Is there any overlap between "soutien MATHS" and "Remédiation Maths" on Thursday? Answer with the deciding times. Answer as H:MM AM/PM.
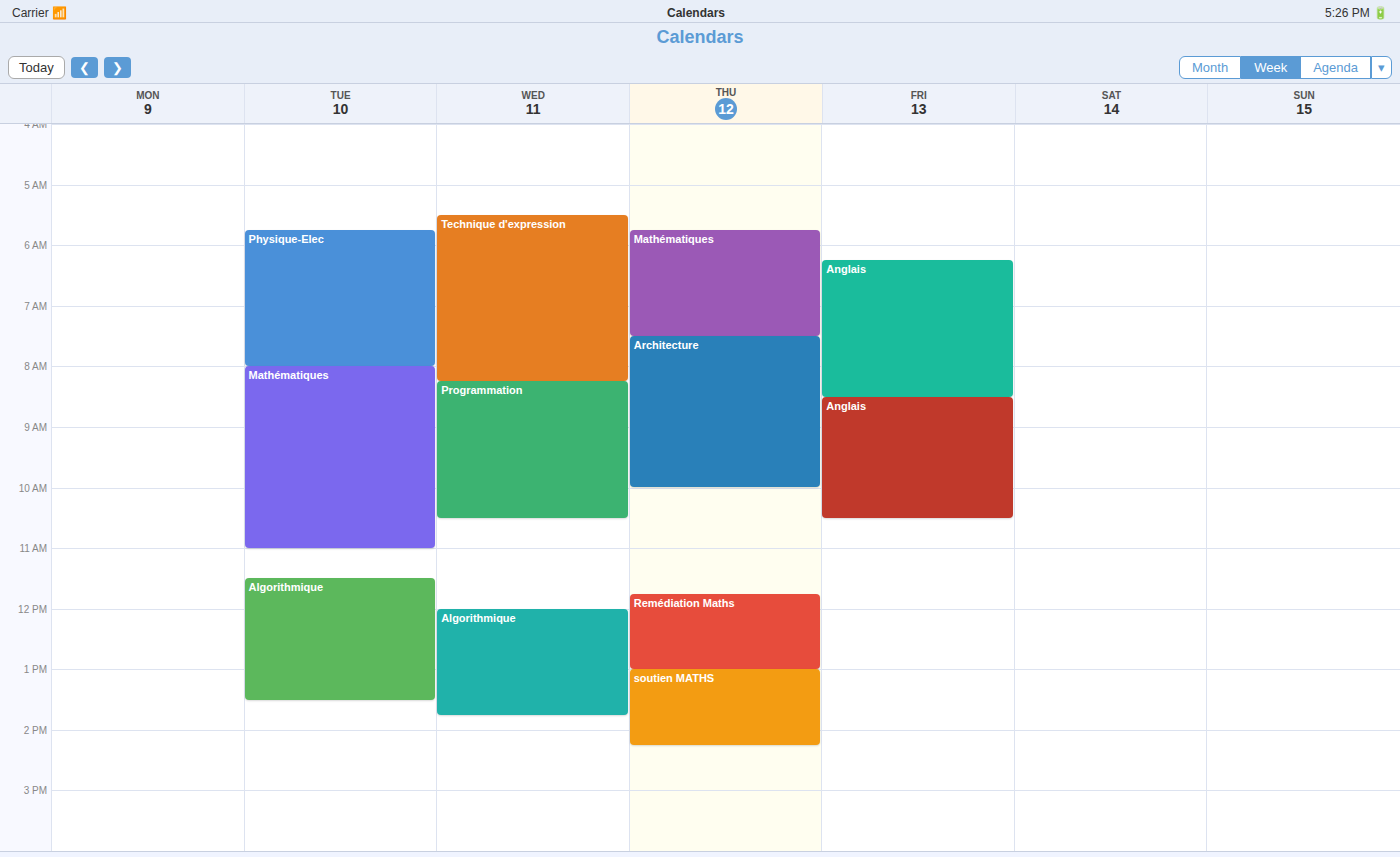
"Remédiation Maths" ends at 1:00 PM, exactly when "soutien MATHS" starts -- they touch but do not overlap.